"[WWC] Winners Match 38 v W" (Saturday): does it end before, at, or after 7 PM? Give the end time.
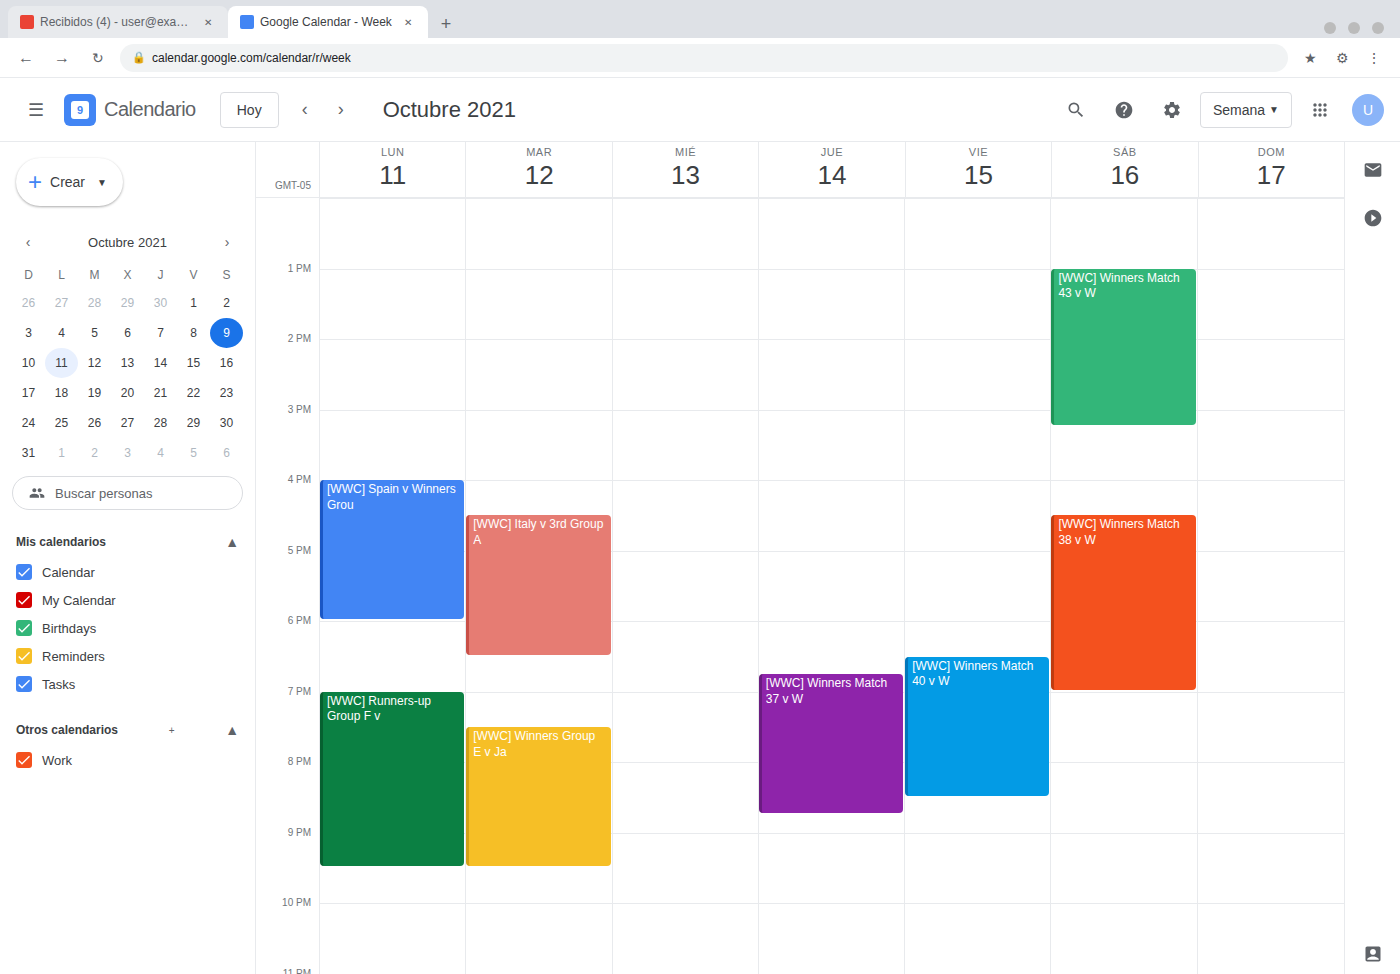
7:00 PM -- exactly at 7 PM, on the 7 PM line.